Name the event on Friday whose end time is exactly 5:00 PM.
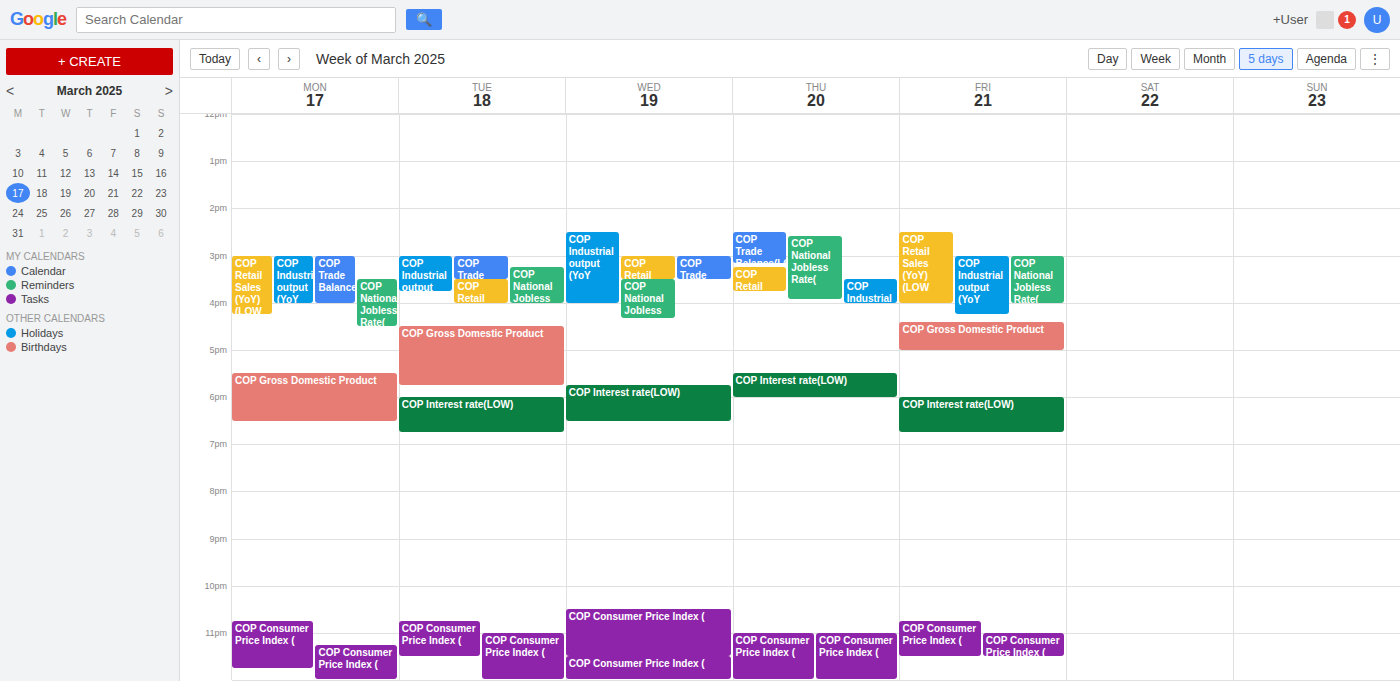
"COP Gross Domestic Product"